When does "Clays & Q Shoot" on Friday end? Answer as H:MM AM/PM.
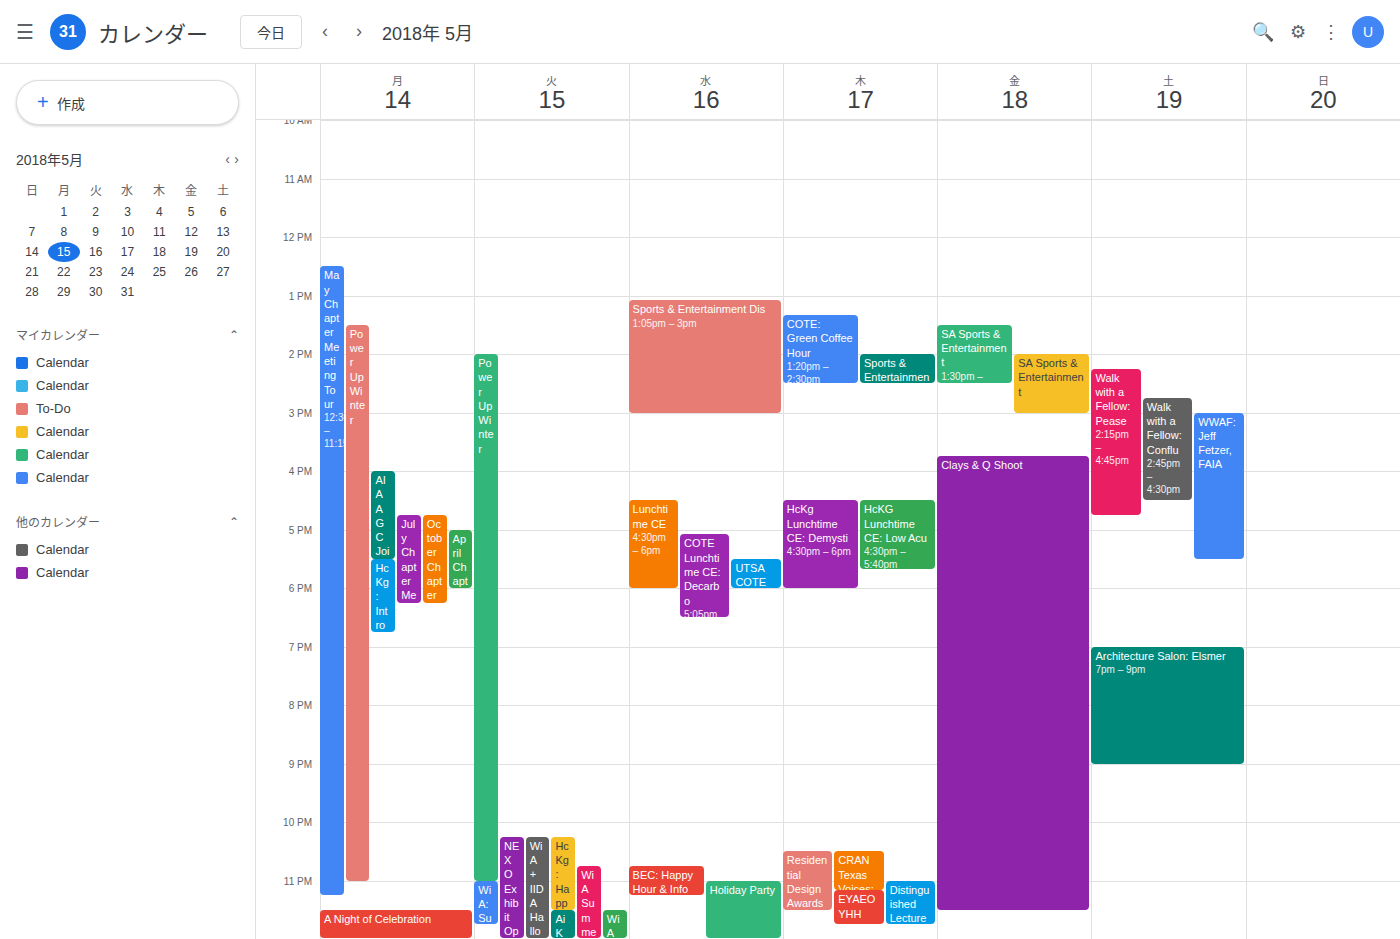
11:30 PM